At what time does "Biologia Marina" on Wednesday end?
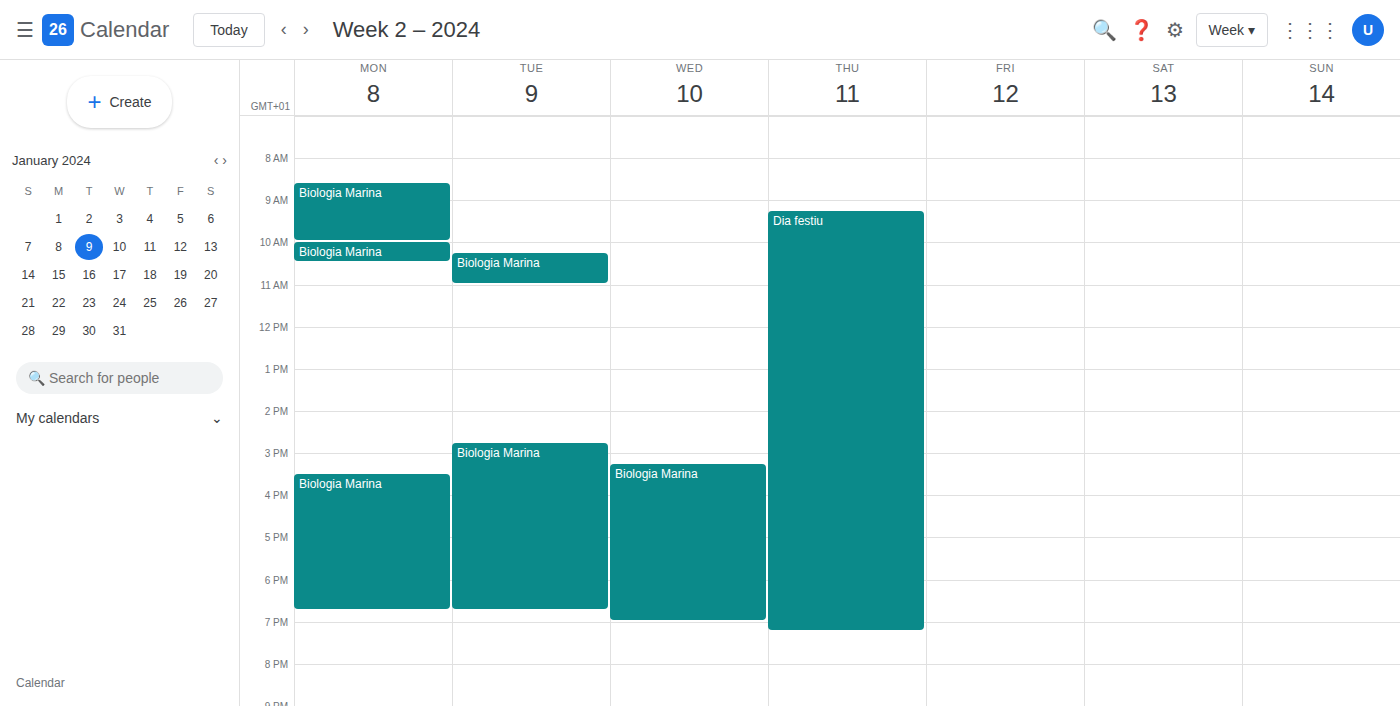
7:00 PM